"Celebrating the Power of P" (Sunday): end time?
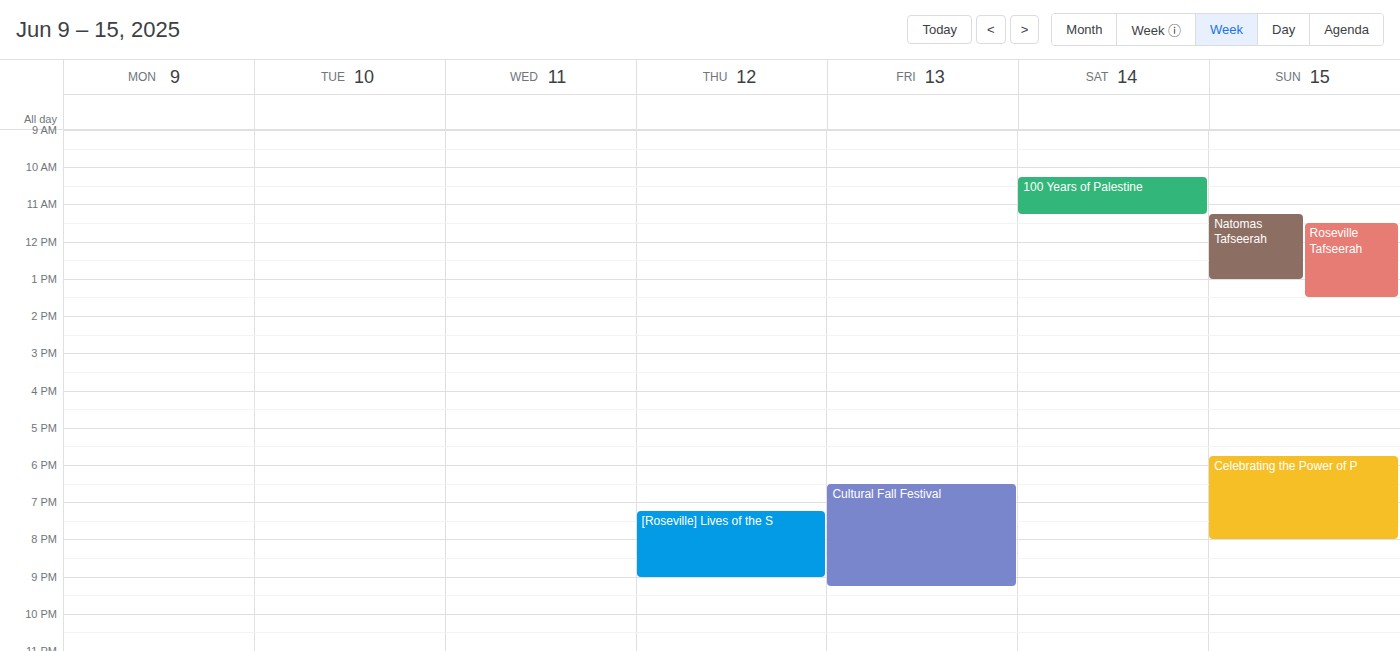
20:00